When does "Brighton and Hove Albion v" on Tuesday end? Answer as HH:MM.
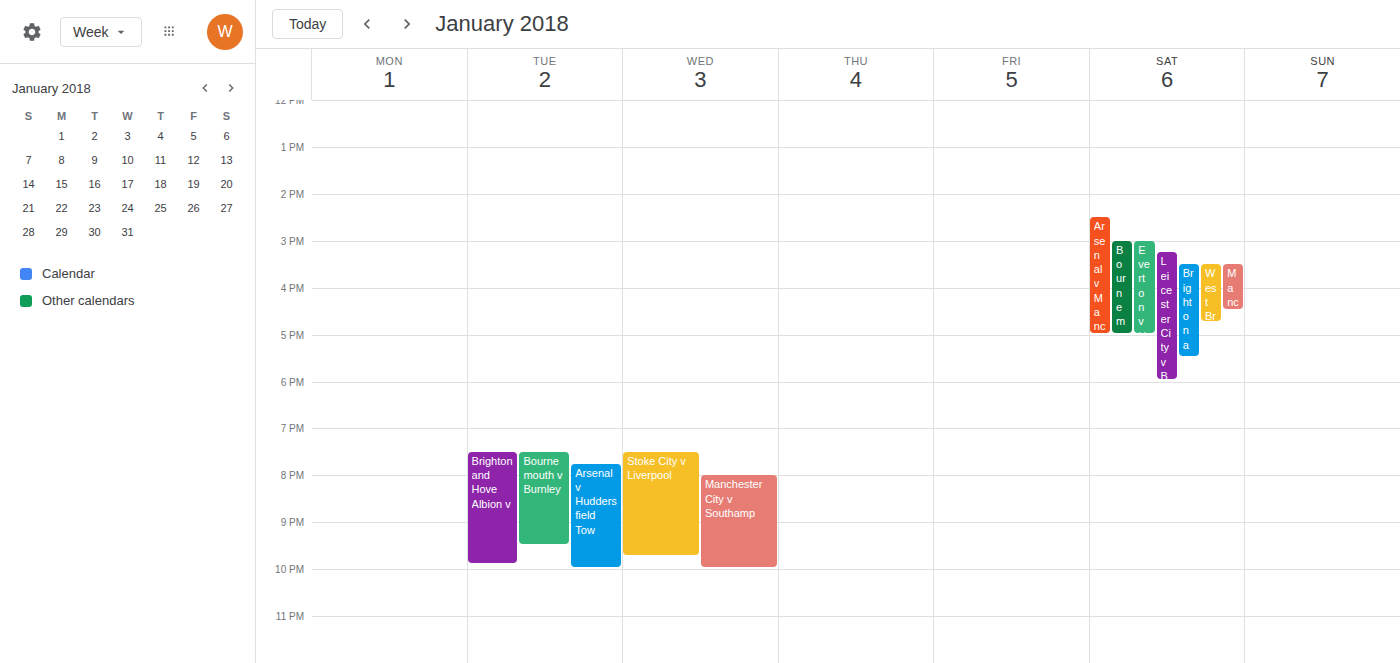
21:55